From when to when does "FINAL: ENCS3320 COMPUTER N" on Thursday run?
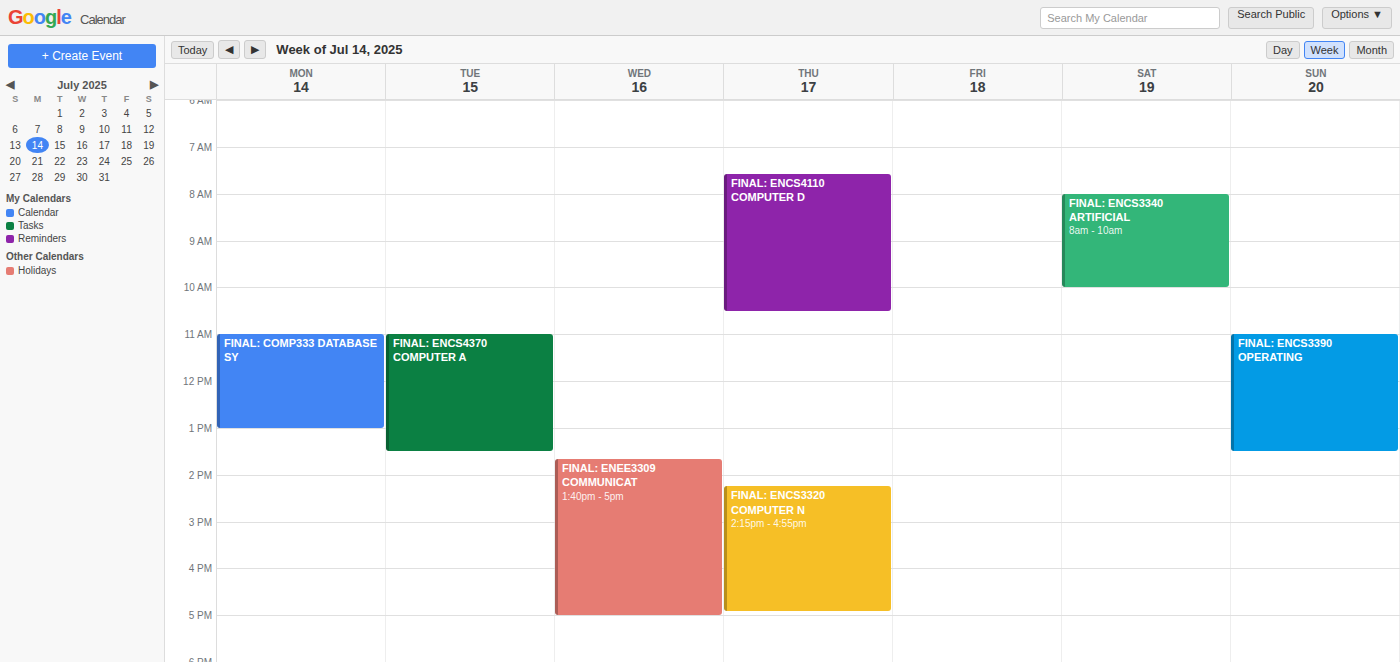
2:15 PM to 4:55 PM